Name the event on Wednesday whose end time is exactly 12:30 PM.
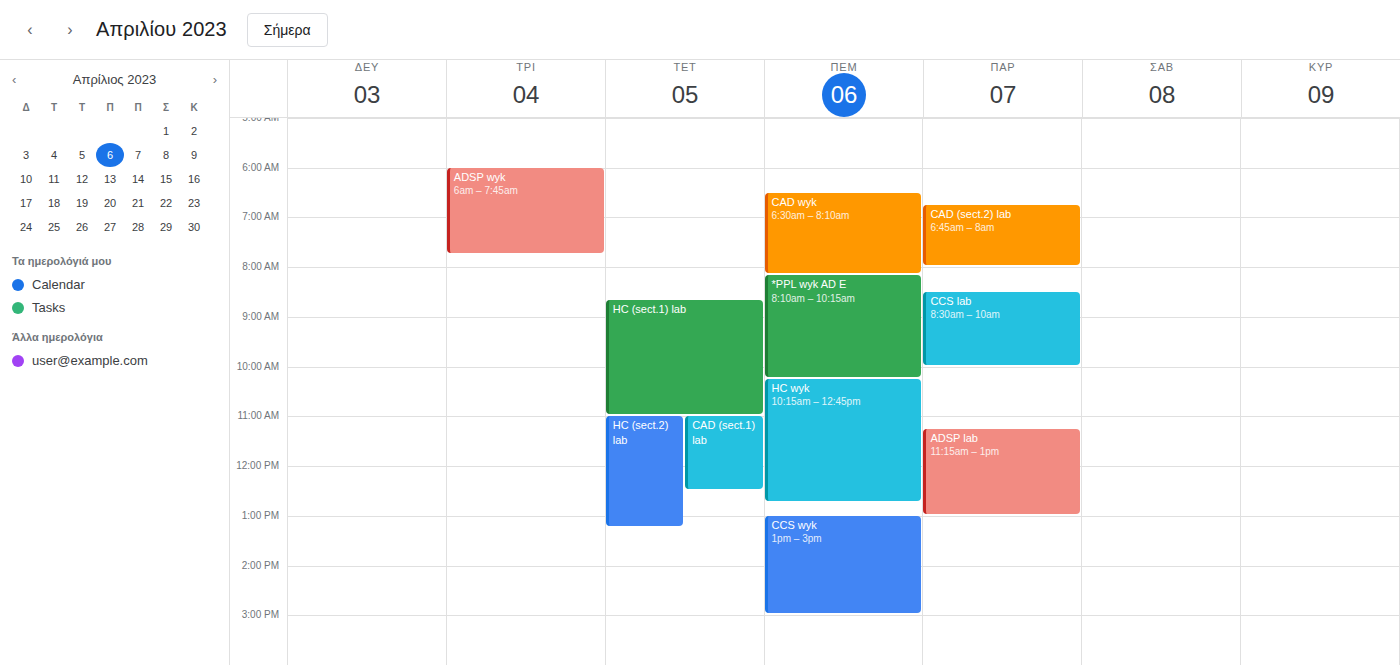
"CAD (sect.1) lab"